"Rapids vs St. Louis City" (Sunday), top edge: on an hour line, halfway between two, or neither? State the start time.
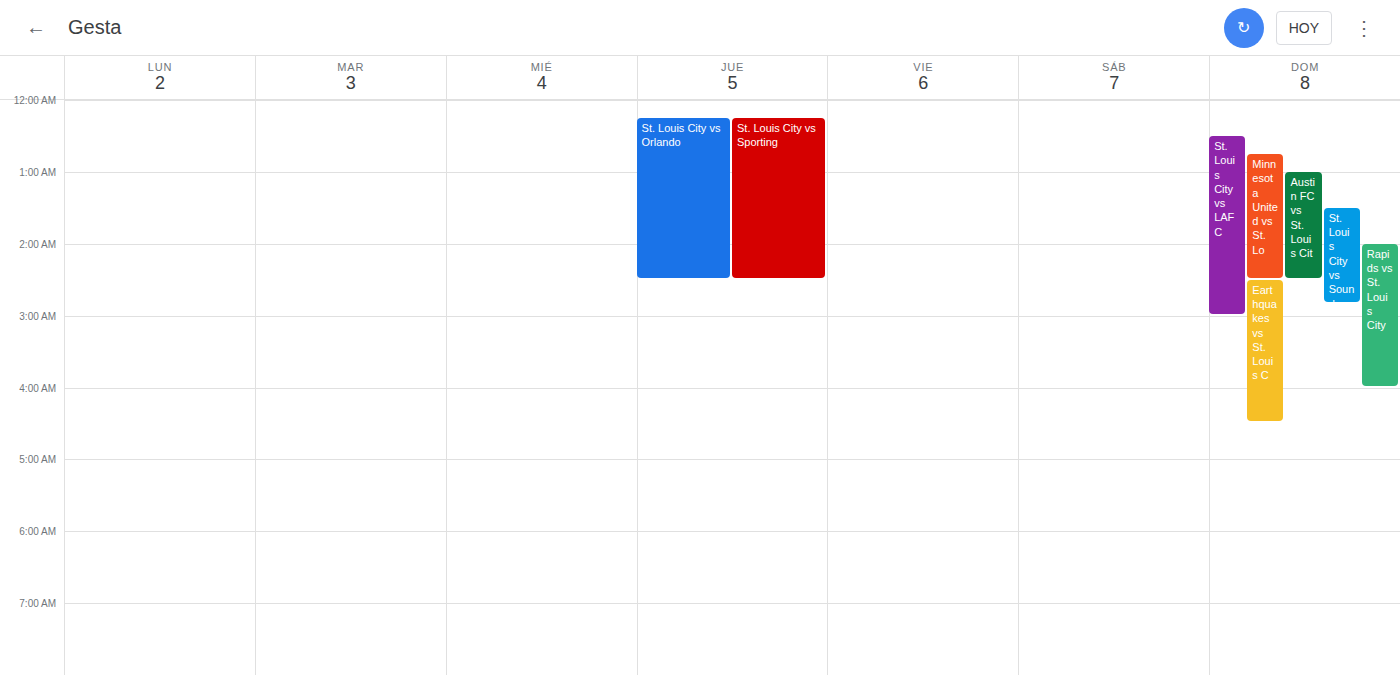
2:00 AM -- exactly on the 2 AM line.